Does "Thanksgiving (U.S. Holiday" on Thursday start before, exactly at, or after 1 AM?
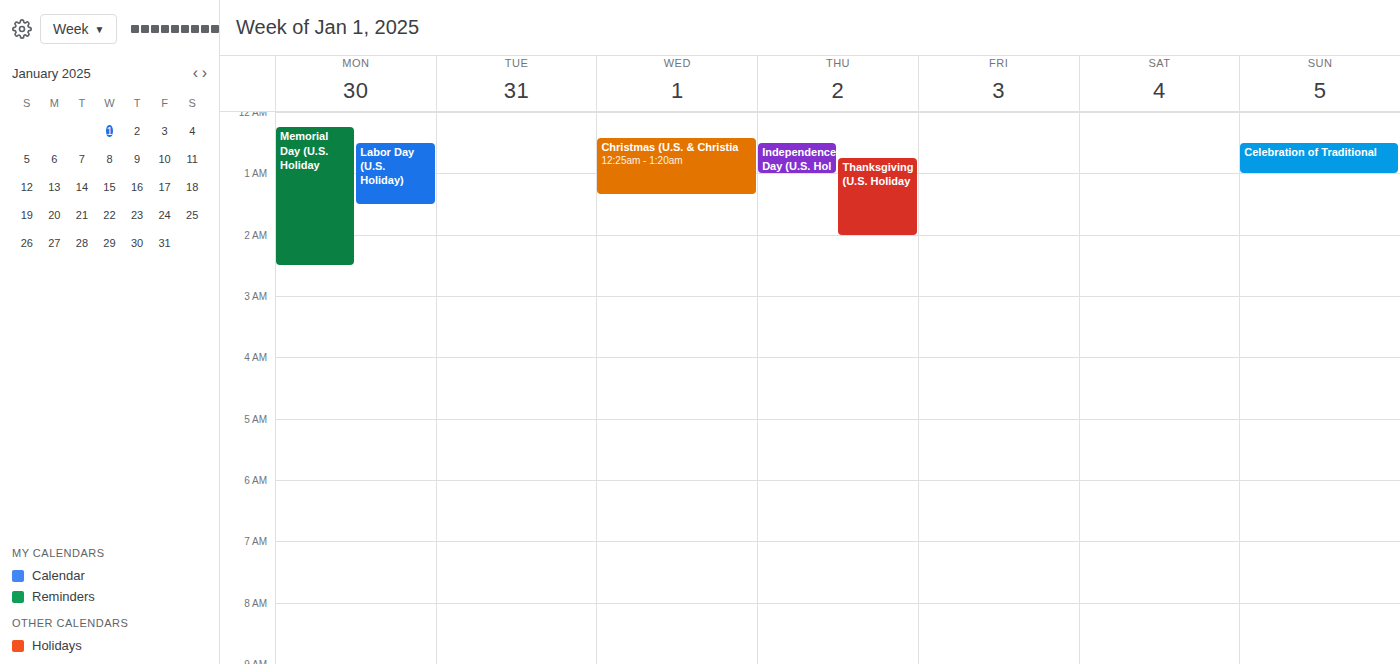
12:45 AM -- before 1 AM, 15 minutes above the 1 AM line.